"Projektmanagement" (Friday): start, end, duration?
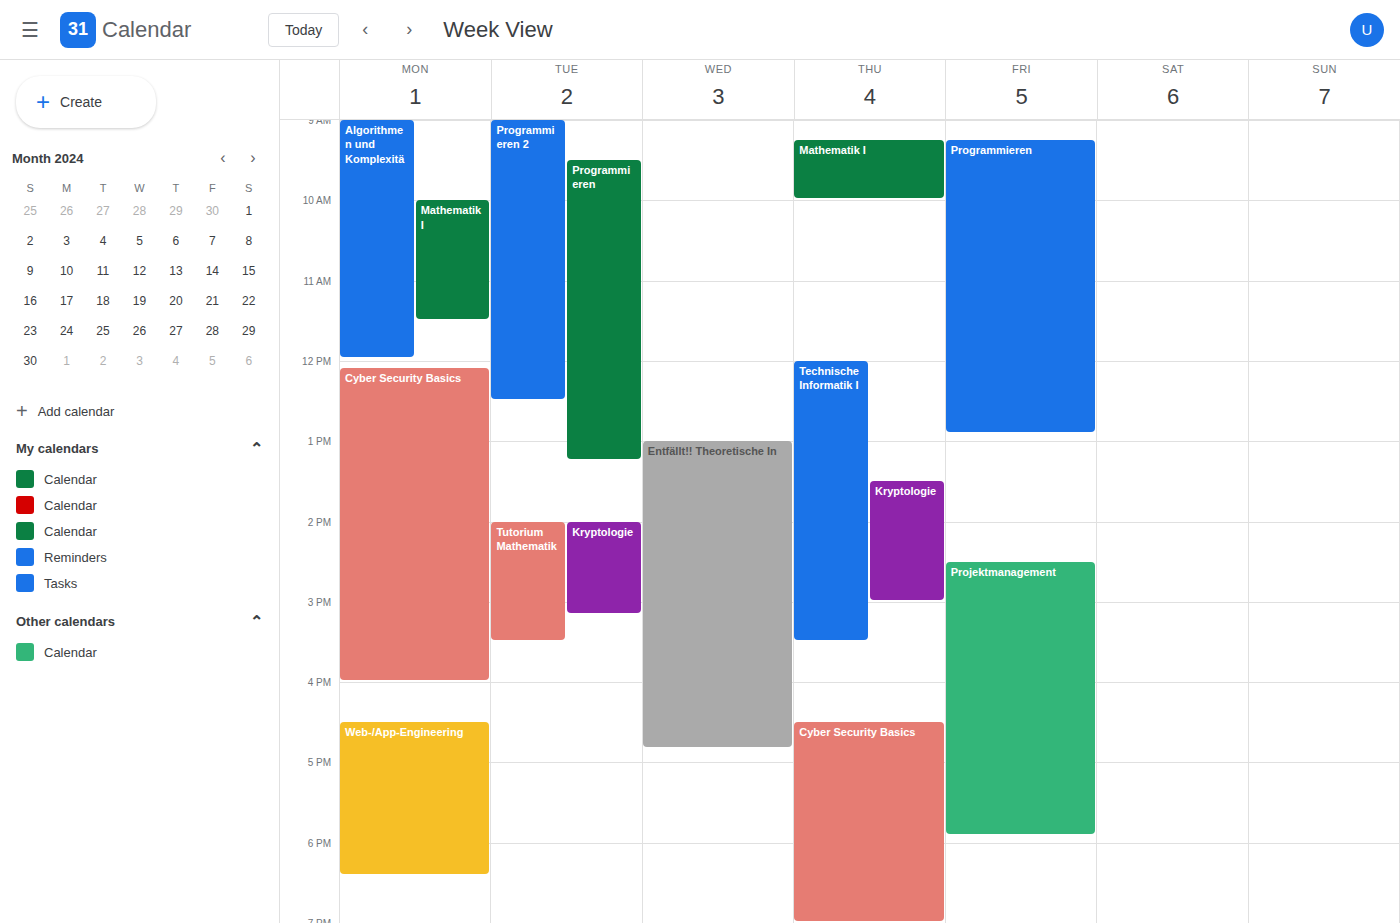
2:30 PM to 5:55 PM, 3 hours 25 minutes